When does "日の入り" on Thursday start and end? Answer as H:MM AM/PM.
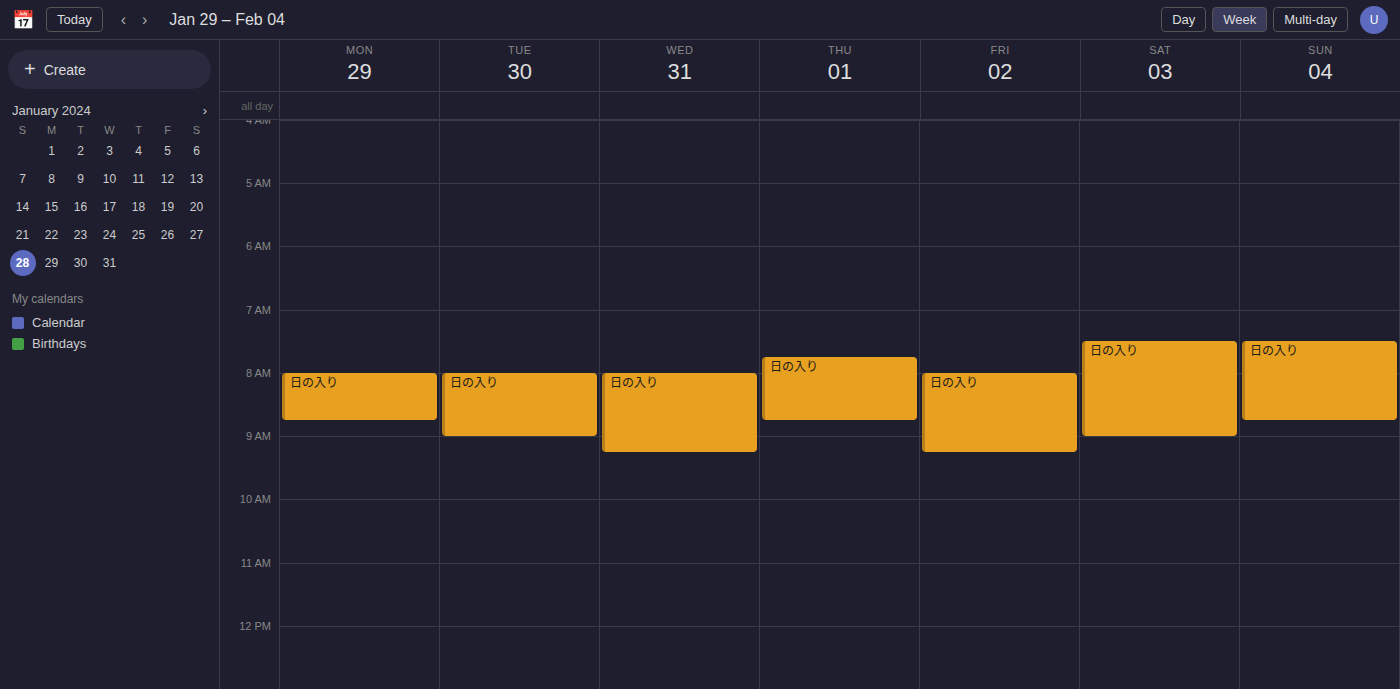
7:45 AM to 8:45 AM